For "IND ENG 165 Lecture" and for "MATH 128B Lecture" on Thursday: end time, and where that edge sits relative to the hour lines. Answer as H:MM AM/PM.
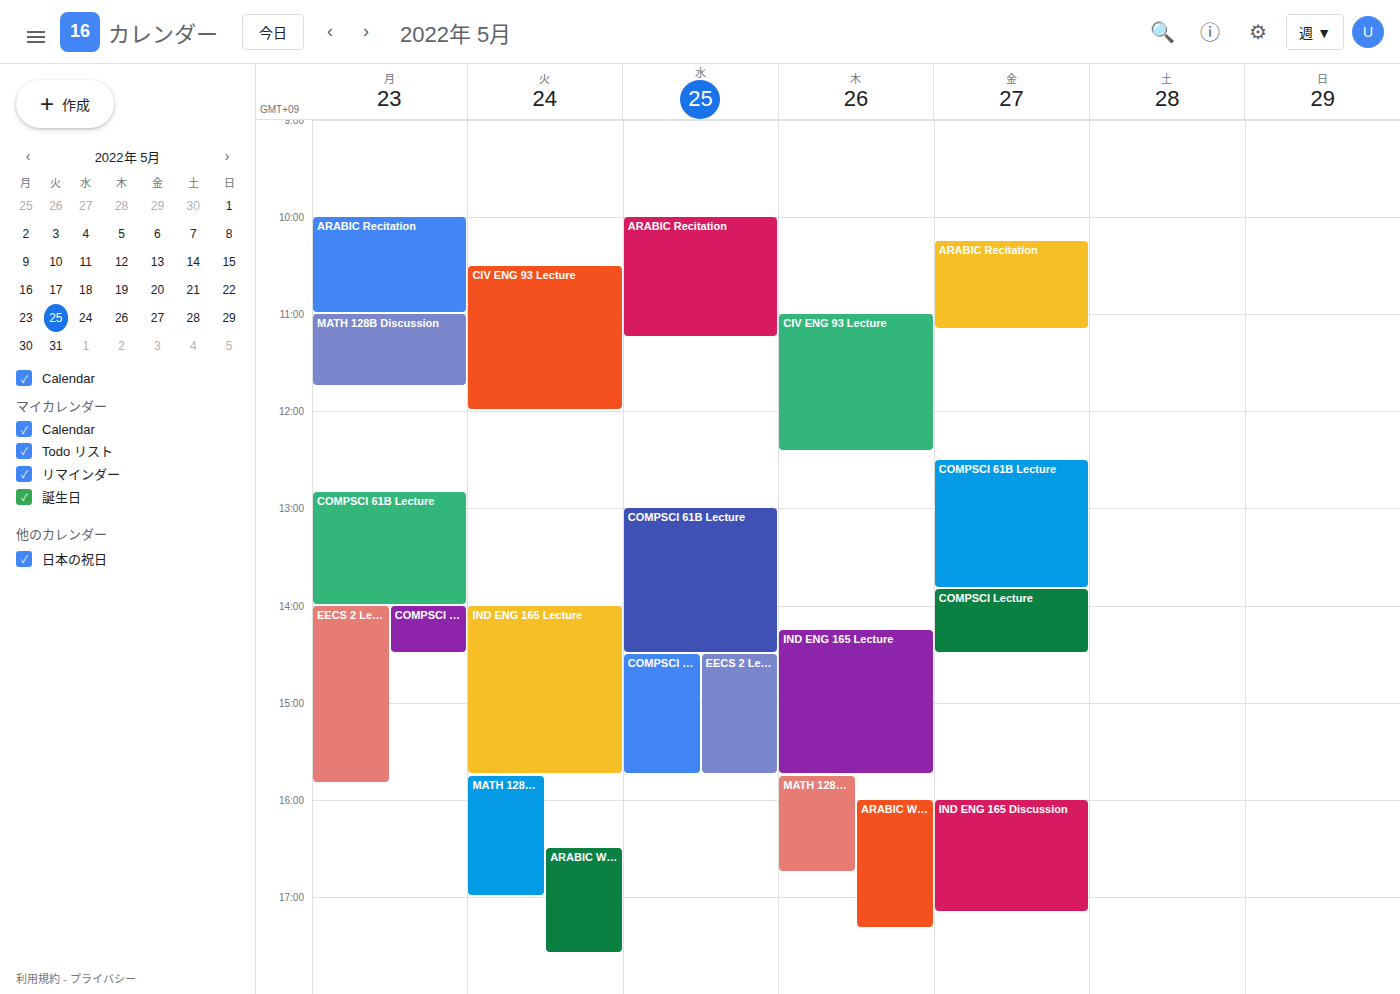
"IND ENG 165 Lecture": 3:45 PM, neither: three quarters of the way from the 3 PM line to the 4 PM line. "MATH 128B Lecture": 4:45 PM, neither: three quarters of the way from the 4 PM line to the 5 PM line.